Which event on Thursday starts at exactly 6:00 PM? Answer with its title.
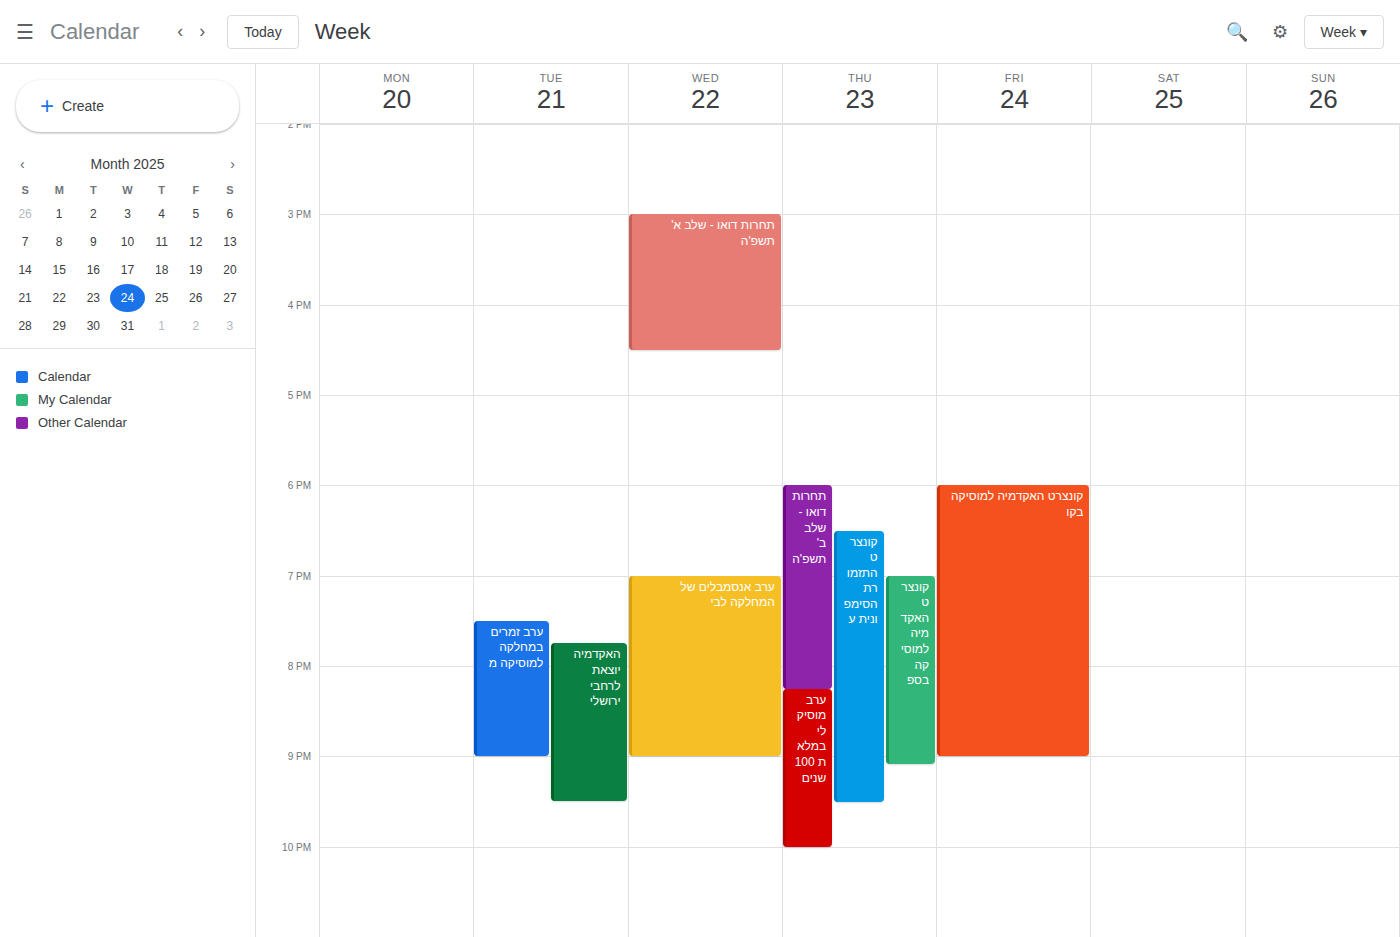
"תחרות דואו - שלב ב' תשפ'ה"